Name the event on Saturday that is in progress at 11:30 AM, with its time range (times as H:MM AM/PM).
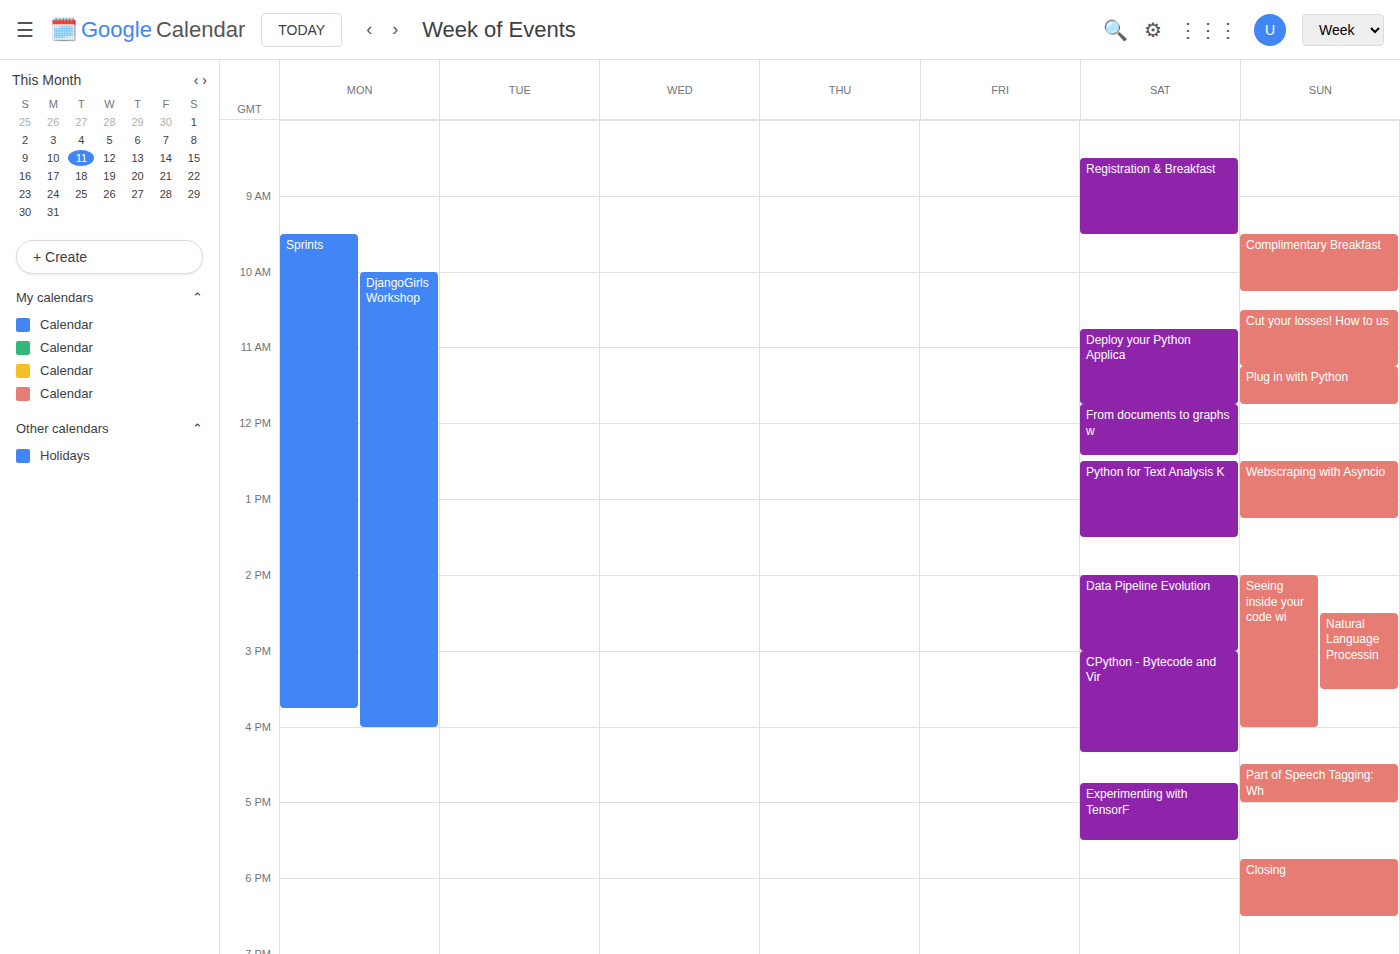
"Deploy your Python Applica", 10:45 AM to 11:45 AM